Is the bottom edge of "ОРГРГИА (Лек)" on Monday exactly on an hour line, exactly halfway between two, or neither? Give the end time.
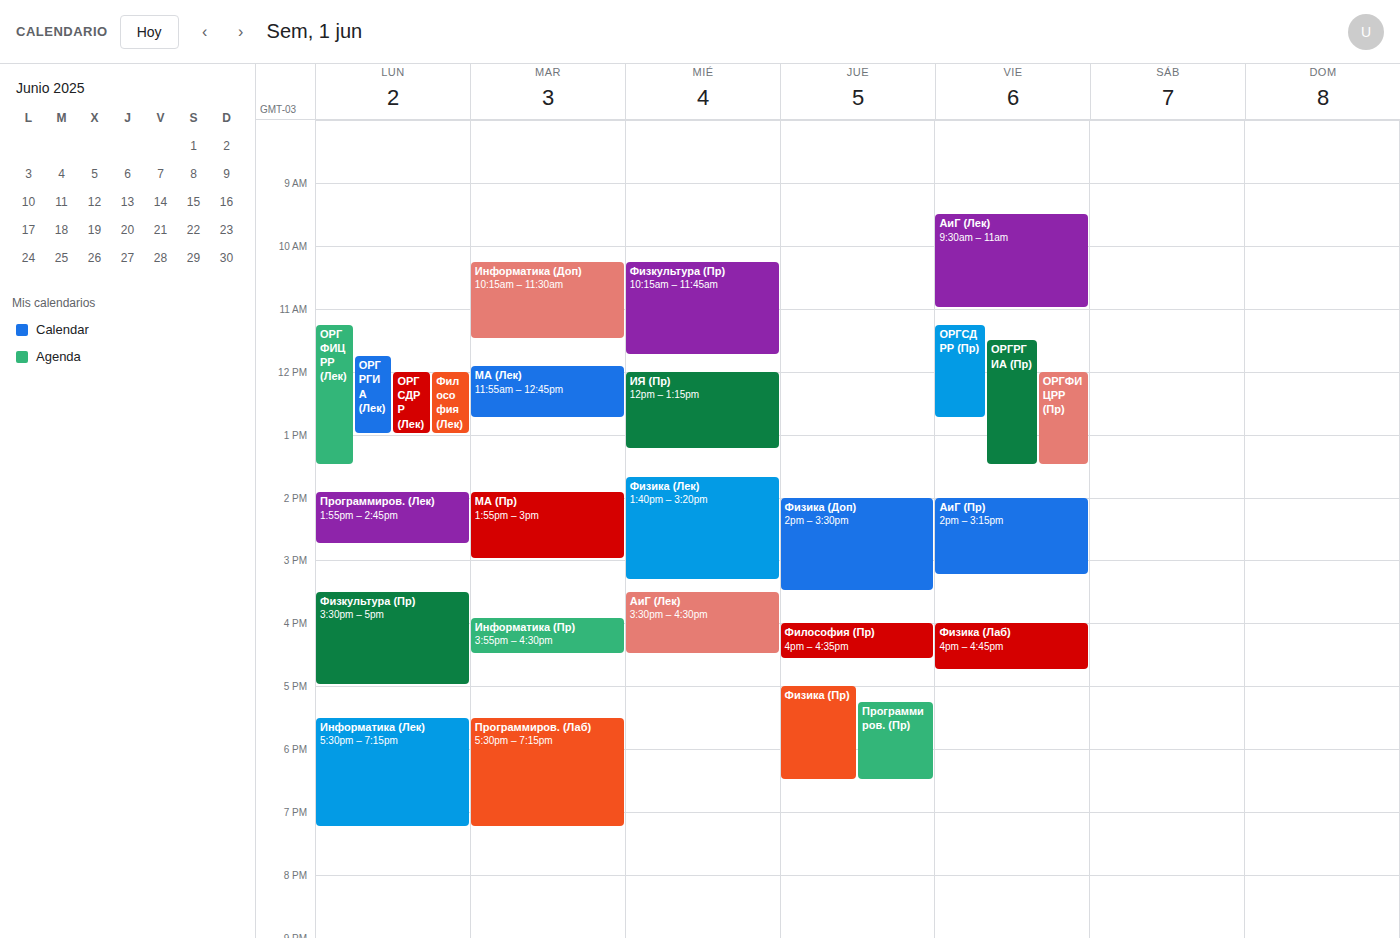
1:00 PM -- exactly on the 1 PM line.